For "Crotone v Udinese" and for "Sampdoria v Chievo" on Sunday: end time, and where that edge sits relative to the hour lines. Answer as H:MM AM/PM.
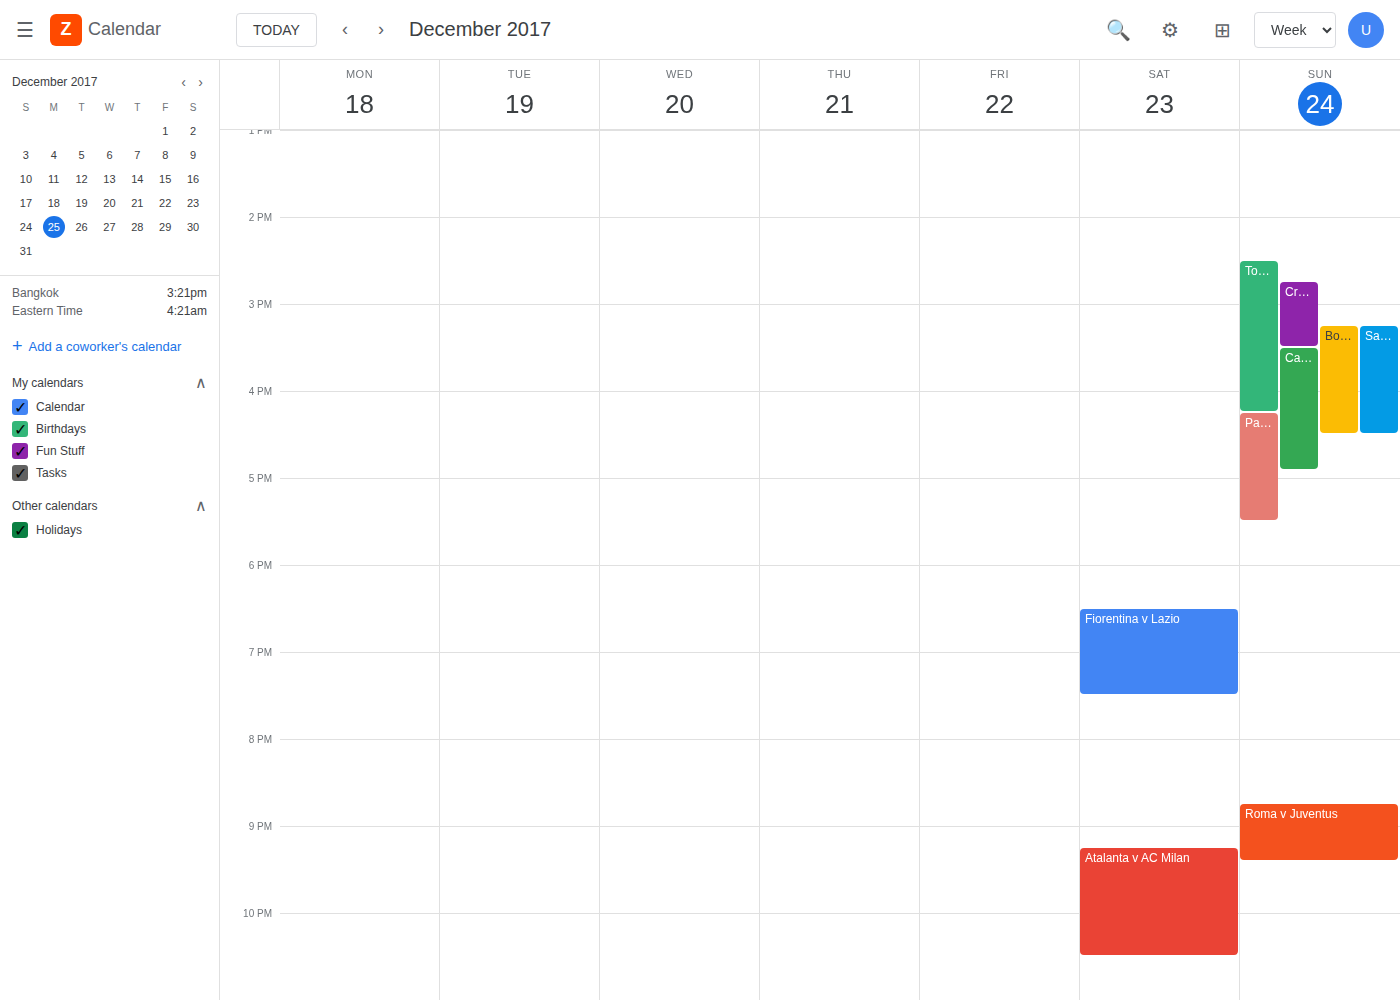
"Crotone v Udinese": 3:30 PM, halfway between the 3 PM and 4 PM lines. "Sampdoria v Chievo": 4:30 PM, halfway between the 4 PM and 5 PM lines.